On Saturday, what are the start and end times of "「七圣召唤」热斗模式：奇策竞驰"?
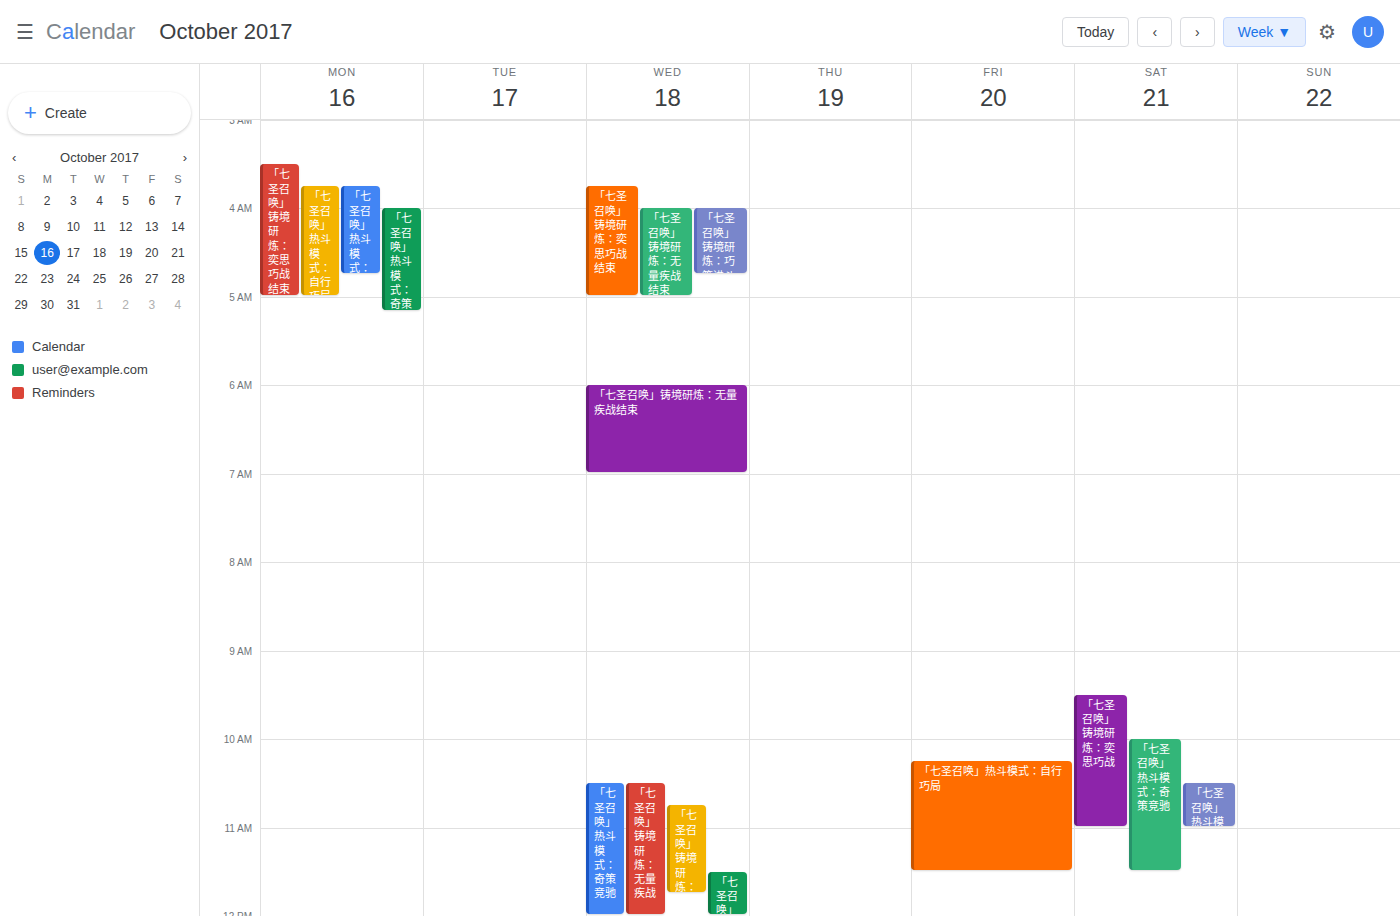
10:00 AM to 11:30 AM